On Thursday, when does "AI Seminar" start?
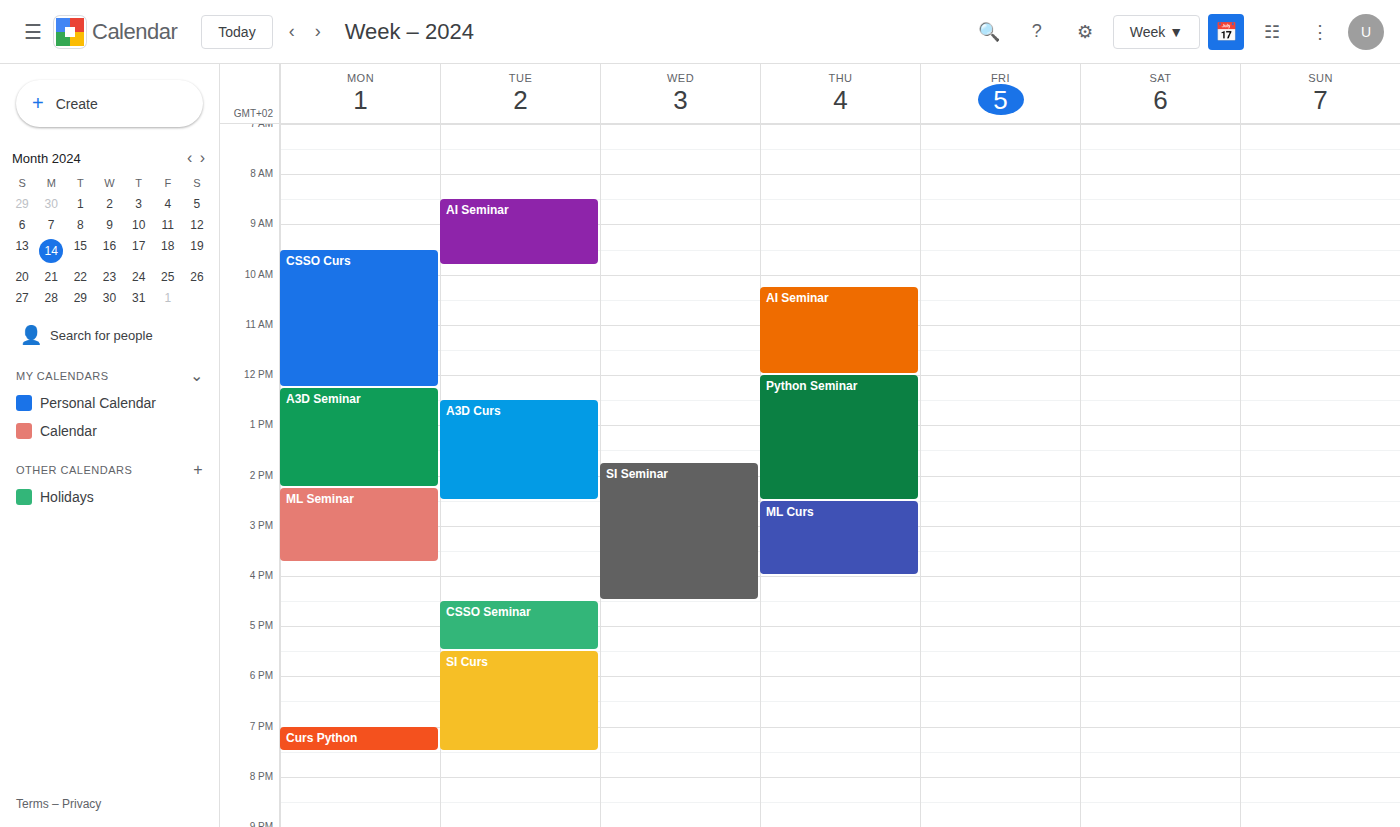
10:15 AM